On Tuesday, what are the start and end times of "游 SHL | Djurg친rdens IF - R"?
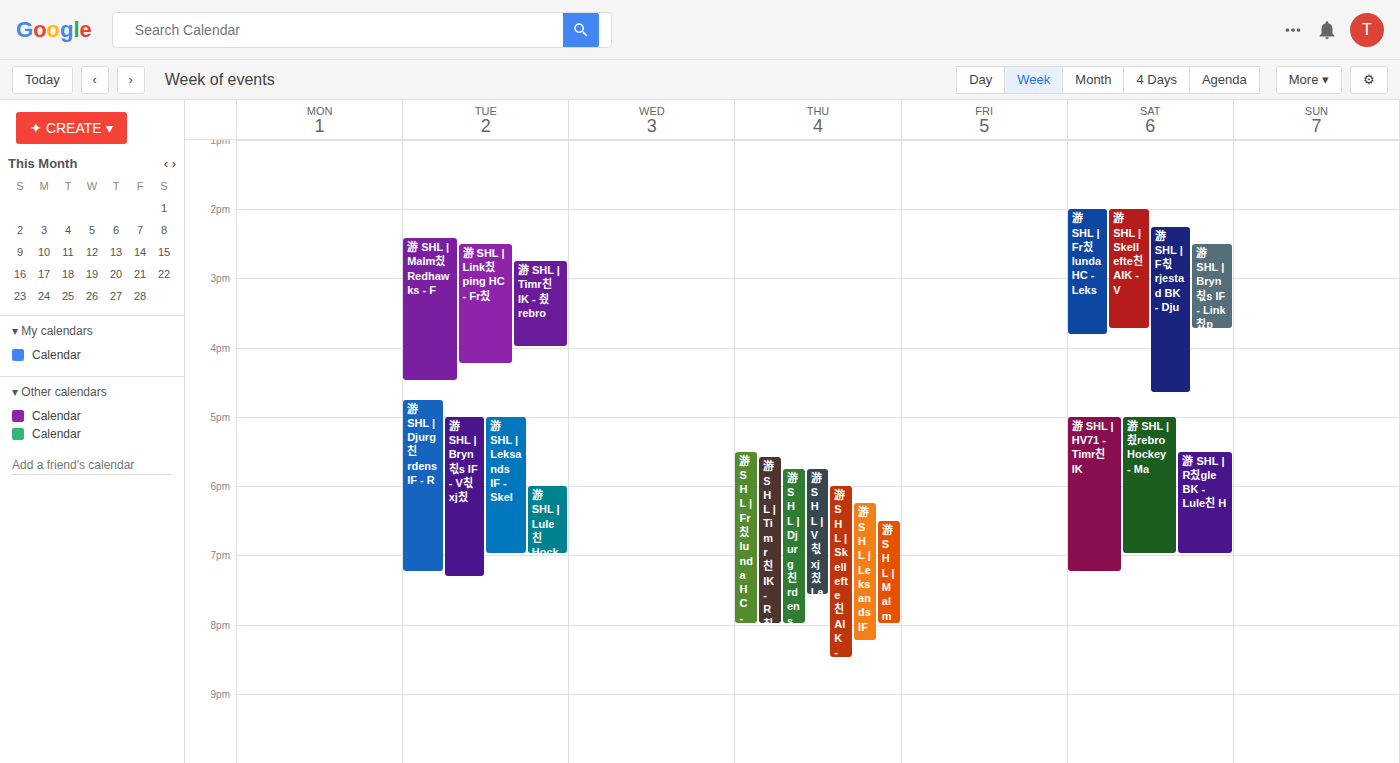
4:45 PM to 7:15 PM